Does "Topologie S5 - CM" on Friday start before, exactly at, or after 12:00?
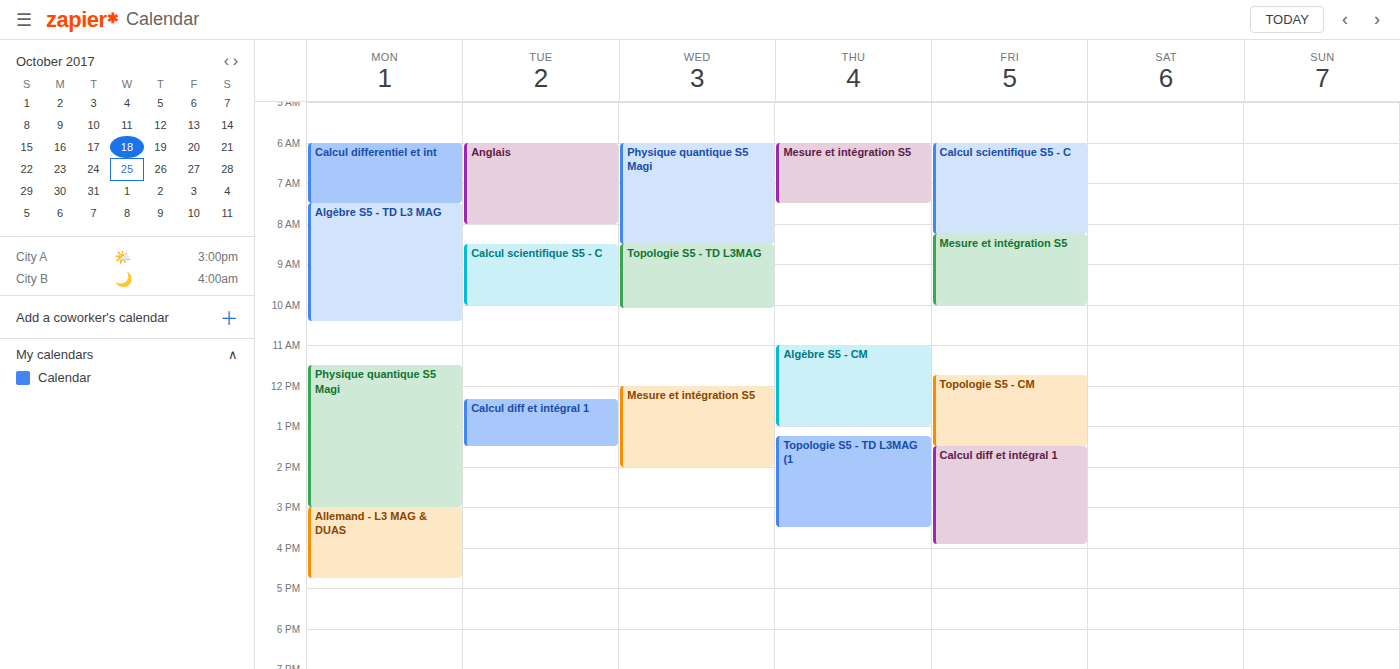
11:45 -- before 12:00, 15 minutes above the 12:00 line.